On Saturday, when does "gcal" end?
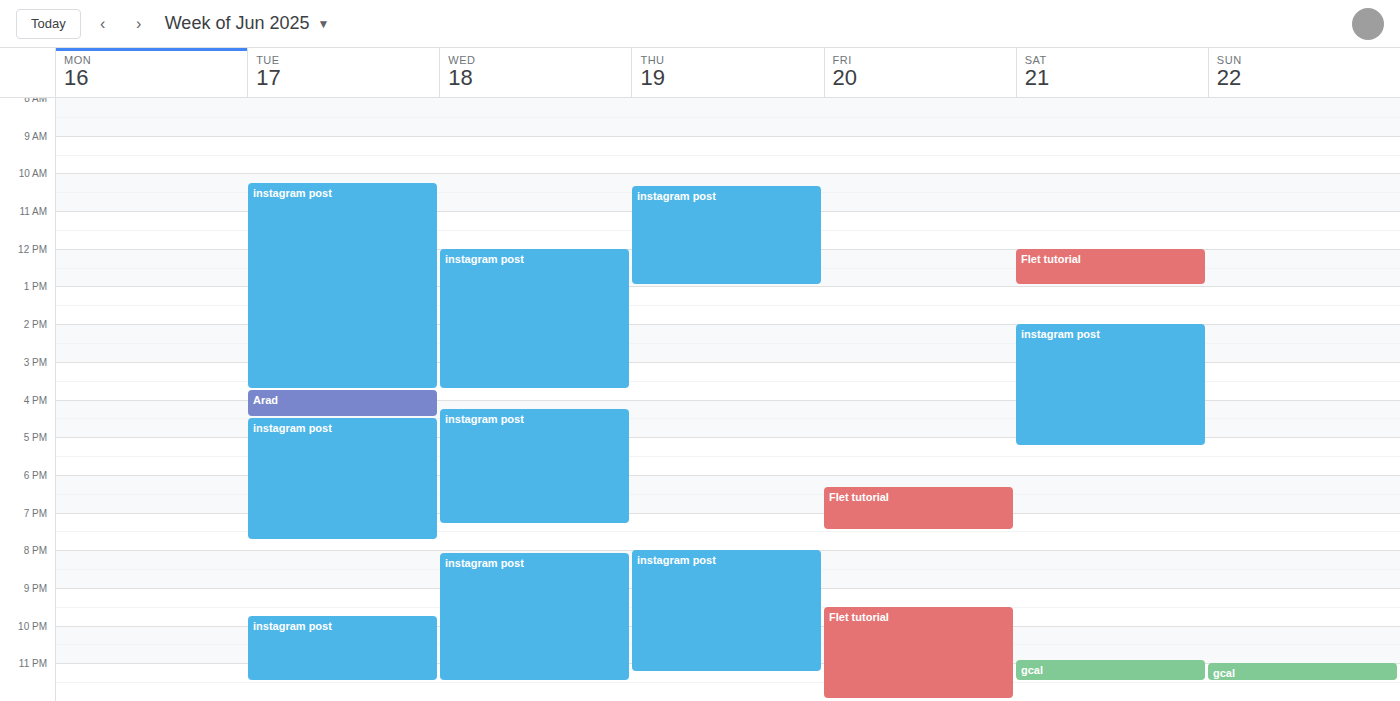
11:30 PM